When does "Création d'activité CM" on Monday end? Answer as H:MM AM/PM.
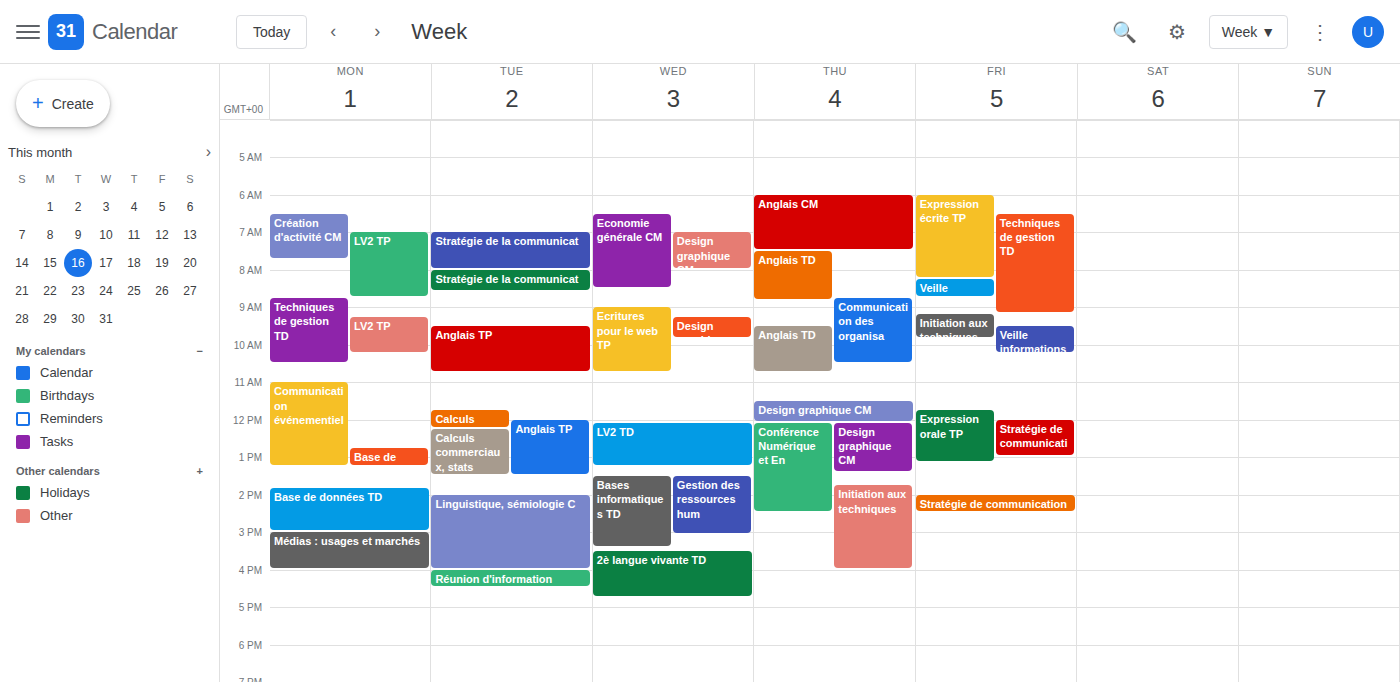
7:45 AM